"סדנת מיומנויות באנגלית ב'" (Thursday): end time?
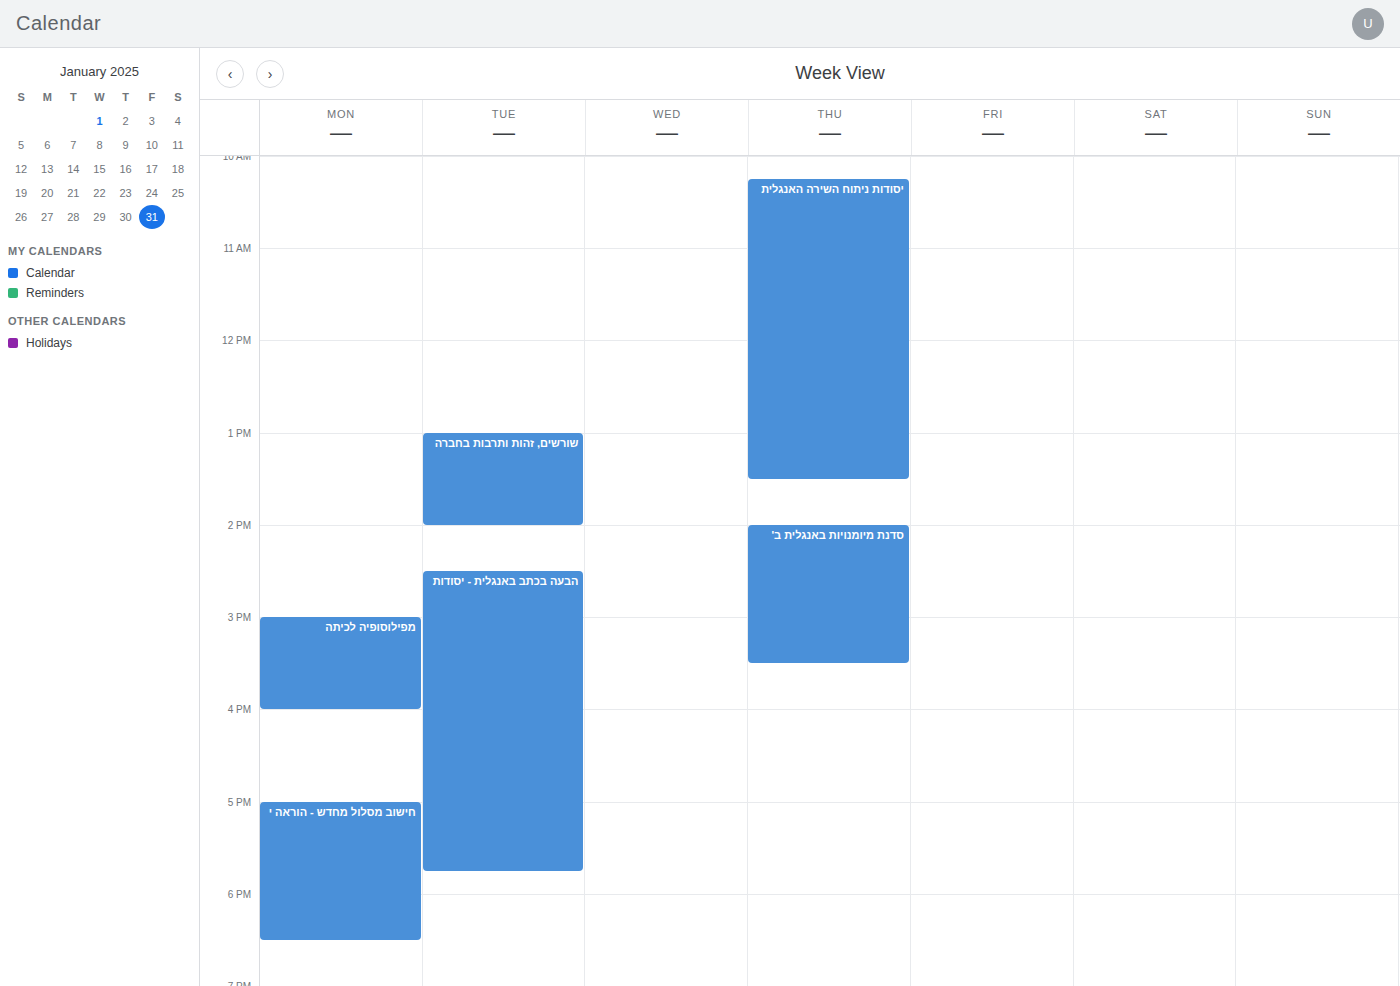
15:30